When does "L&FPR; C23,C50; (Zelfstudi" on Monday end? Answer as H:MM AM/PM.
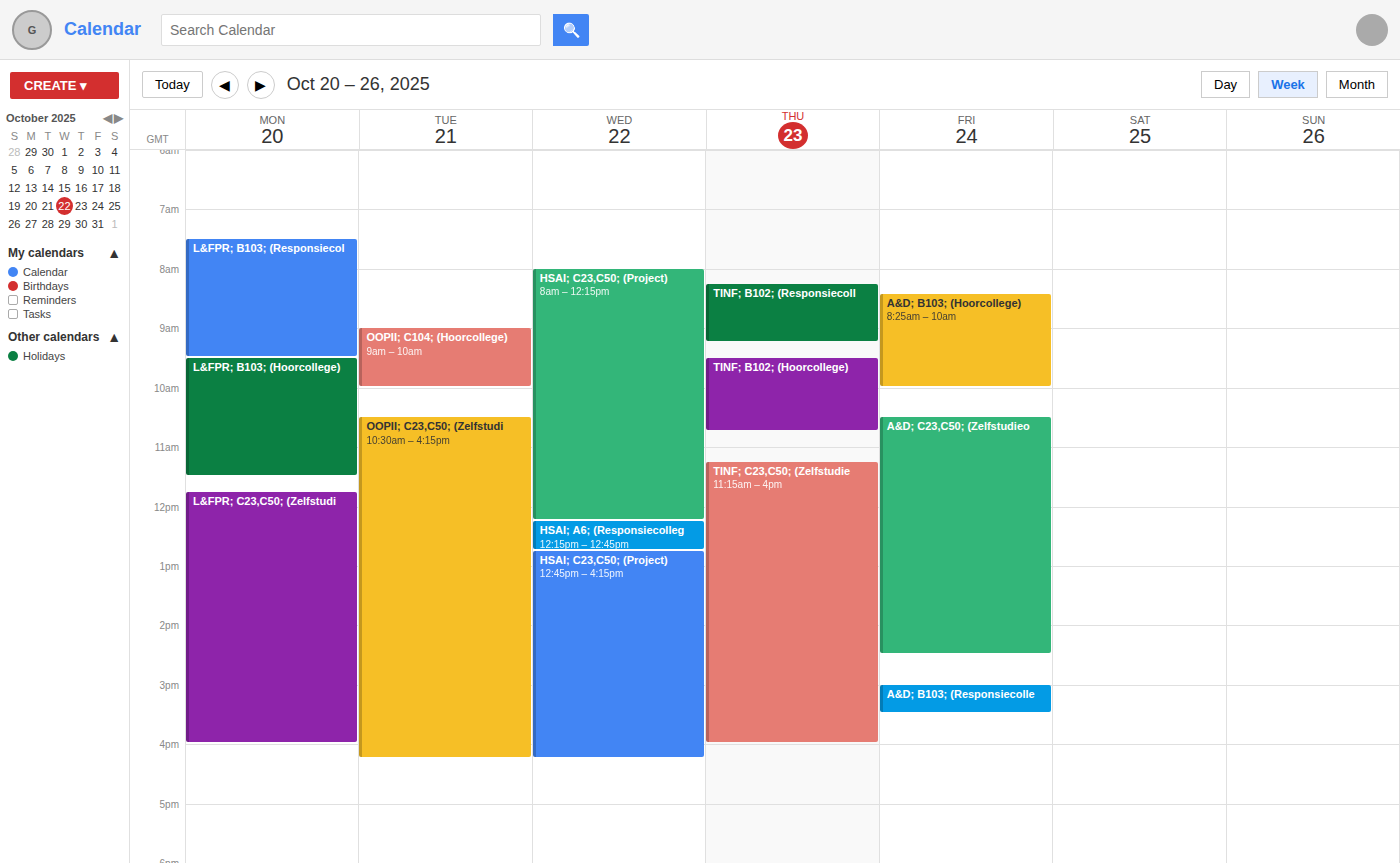
4:00 PM